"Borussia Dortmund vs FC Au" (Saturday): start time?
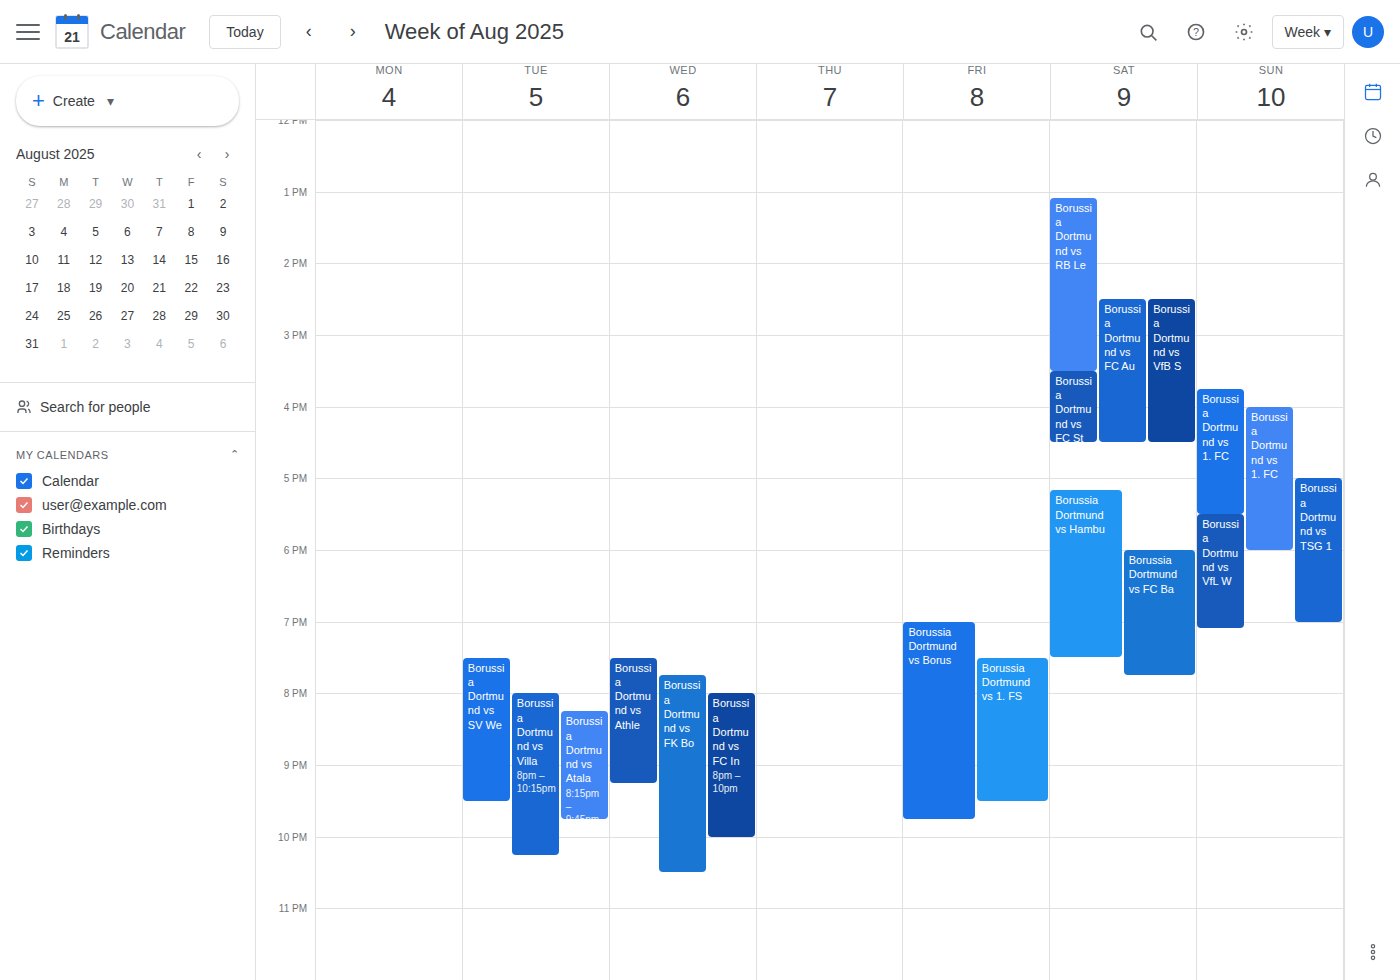
14:30